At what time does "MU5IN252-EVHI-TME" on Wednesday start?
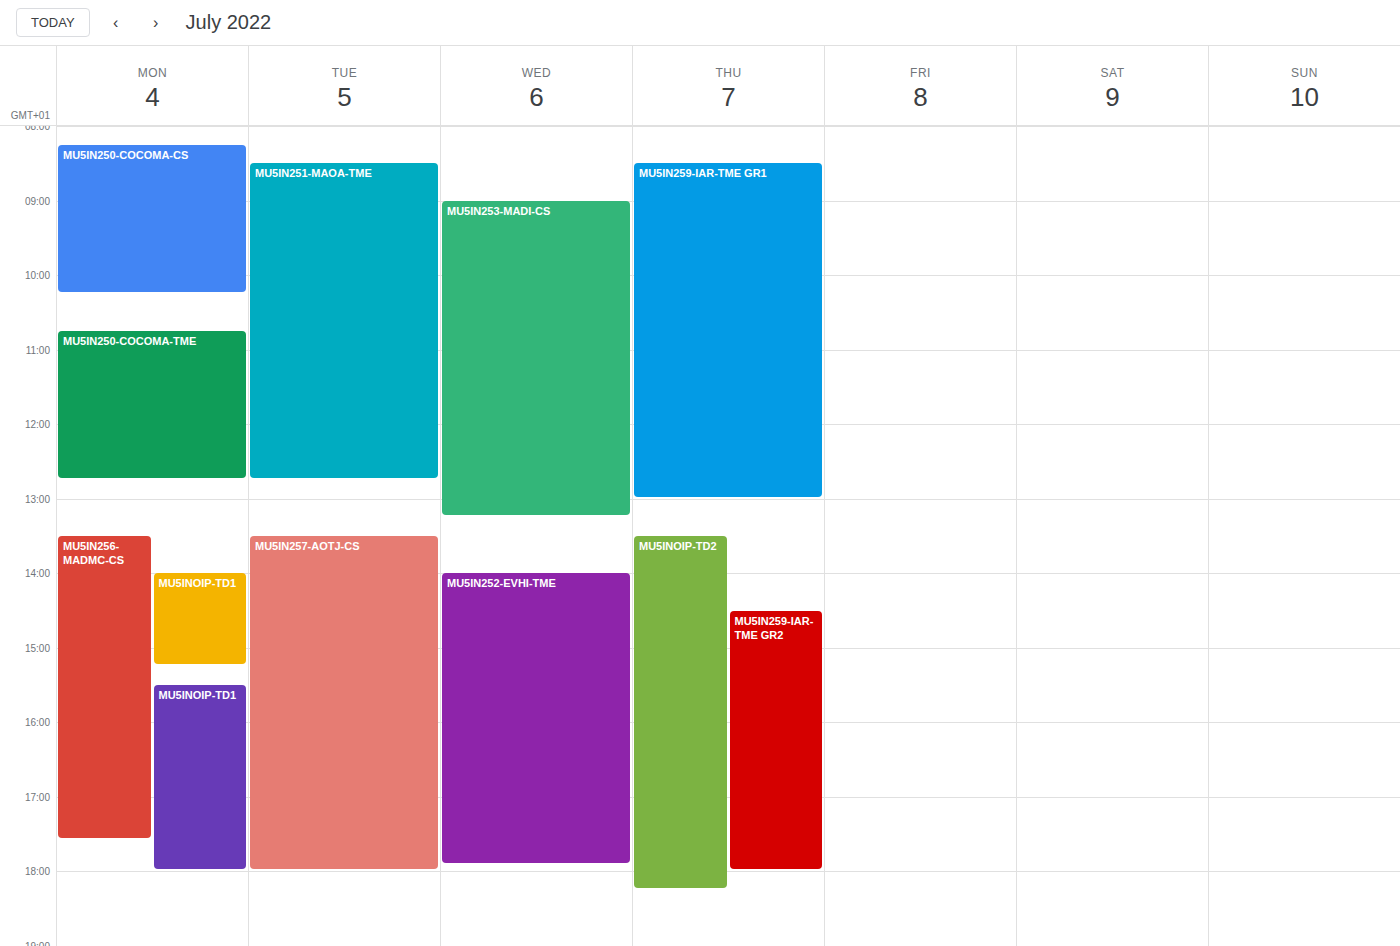
2:00 PM